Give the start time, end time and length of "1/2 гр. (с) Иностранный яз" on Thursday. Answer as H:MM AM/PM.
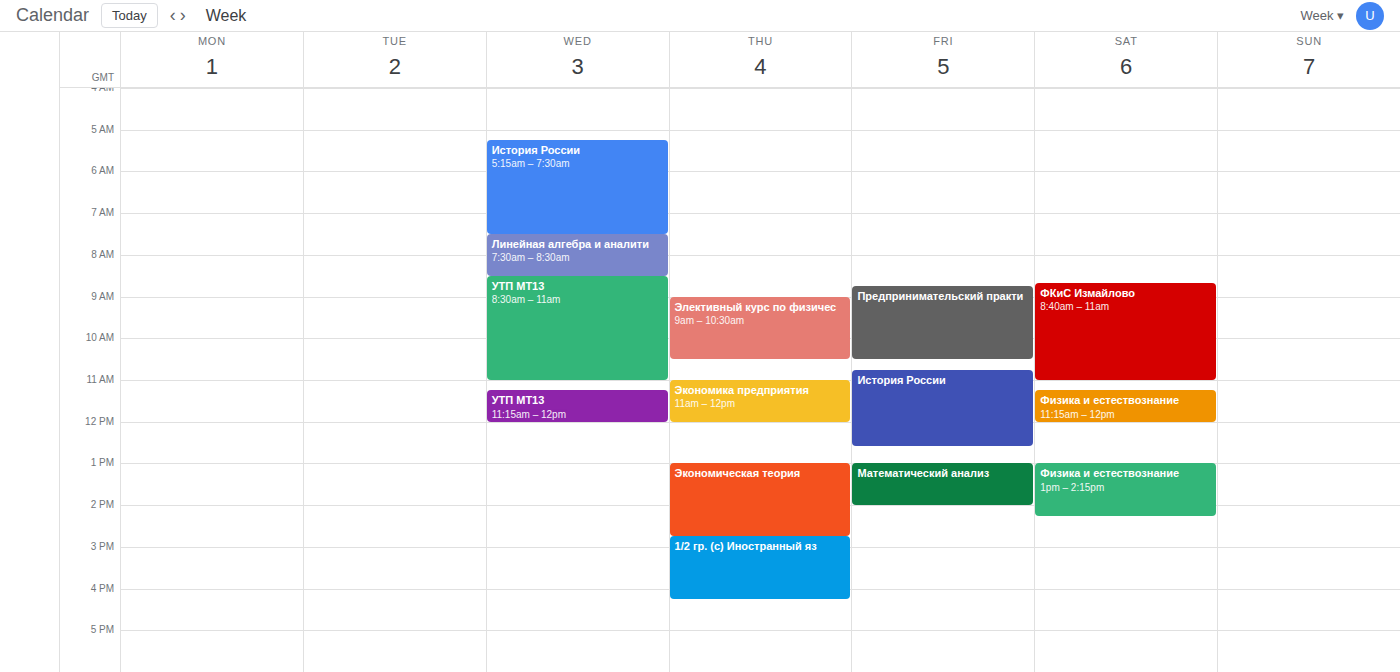
2:45 PM to 4:15 PM, 1 hour 30 minutes